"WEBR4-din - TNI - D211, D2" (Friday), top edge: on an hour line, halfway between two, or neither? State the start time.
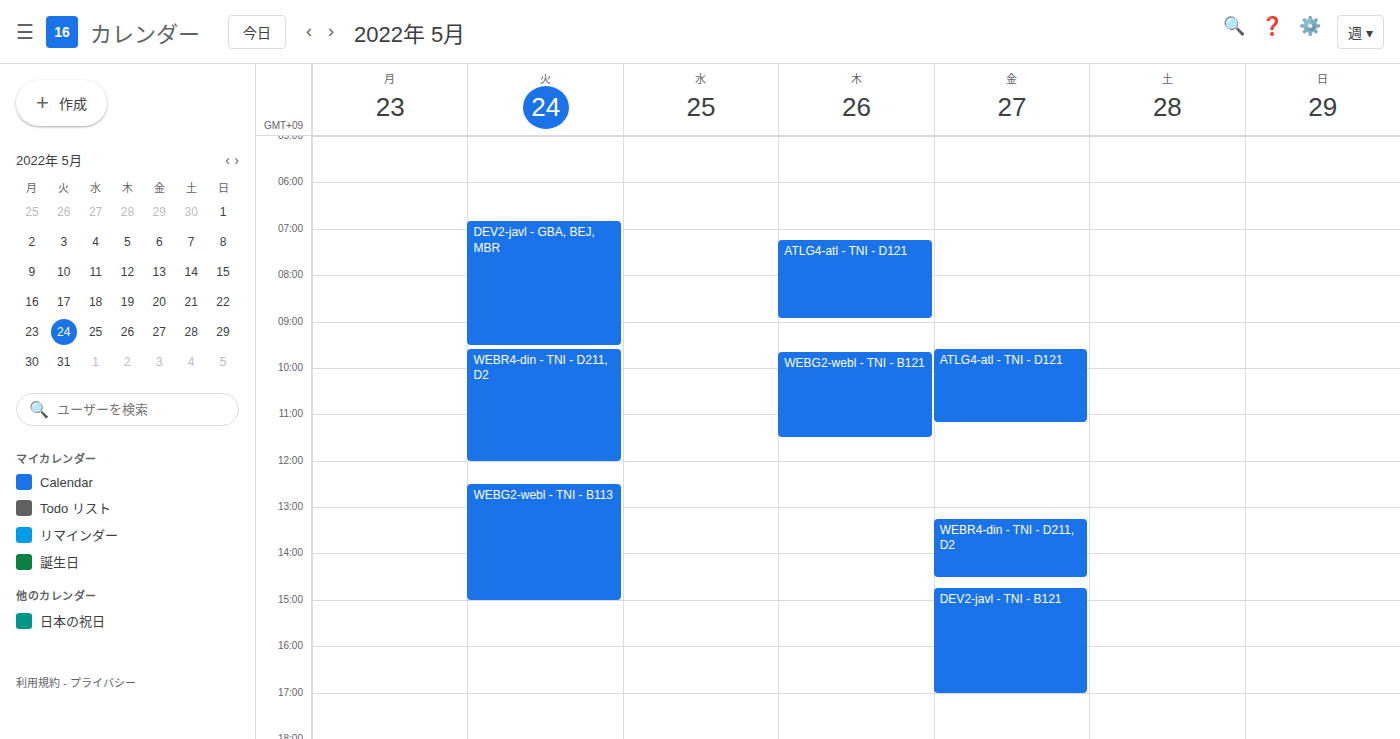
1:15 PM -- neither: a quarter of the way from the 1 PM line to the 2 PM line.